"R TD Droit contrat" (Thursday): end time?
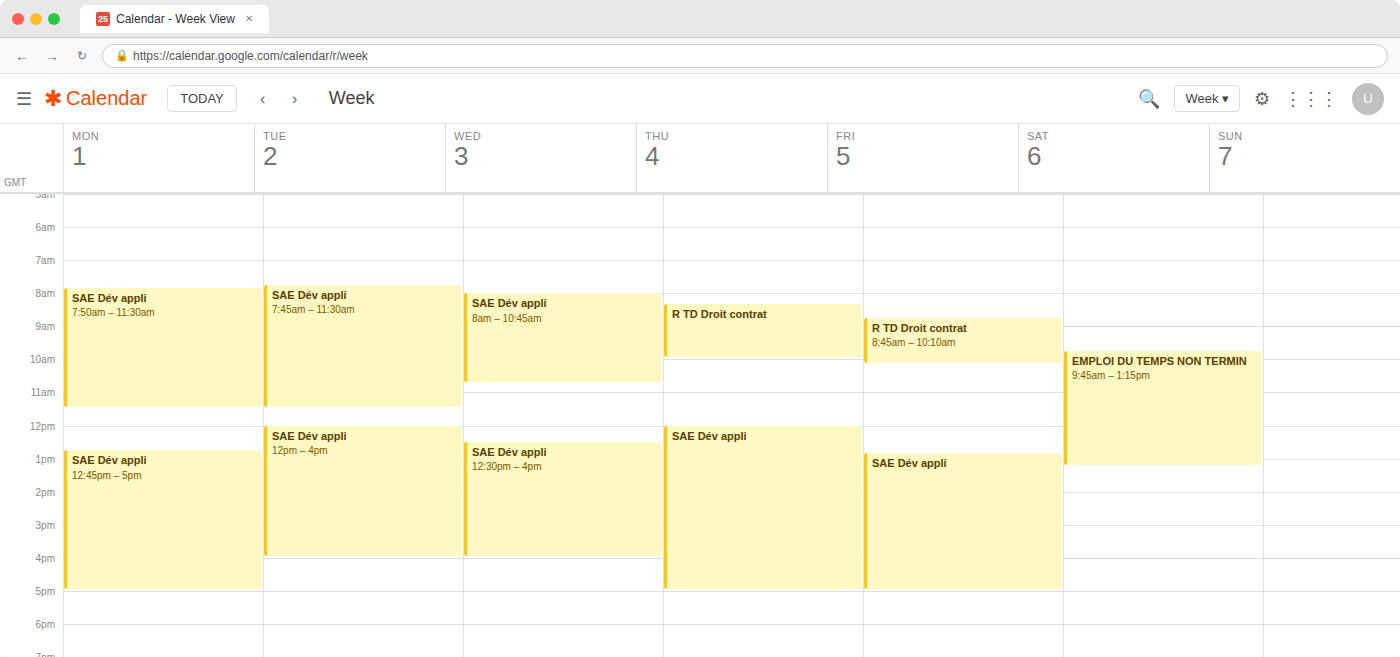
10:00 AM